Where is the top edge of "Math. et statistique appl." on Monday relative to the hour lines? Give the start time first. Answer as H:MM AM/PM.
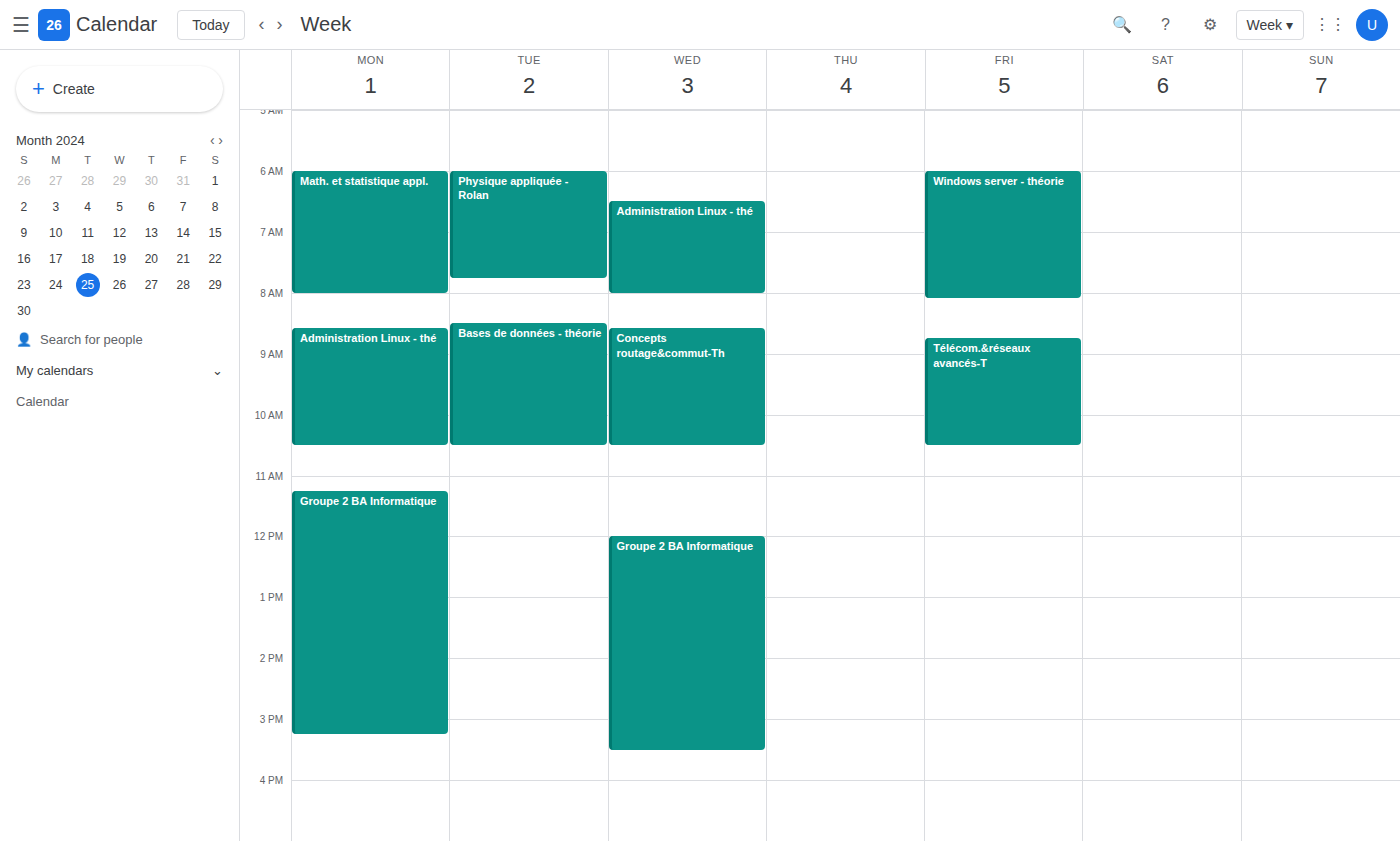
6:00 AM -- exactly on the 6 AM line.